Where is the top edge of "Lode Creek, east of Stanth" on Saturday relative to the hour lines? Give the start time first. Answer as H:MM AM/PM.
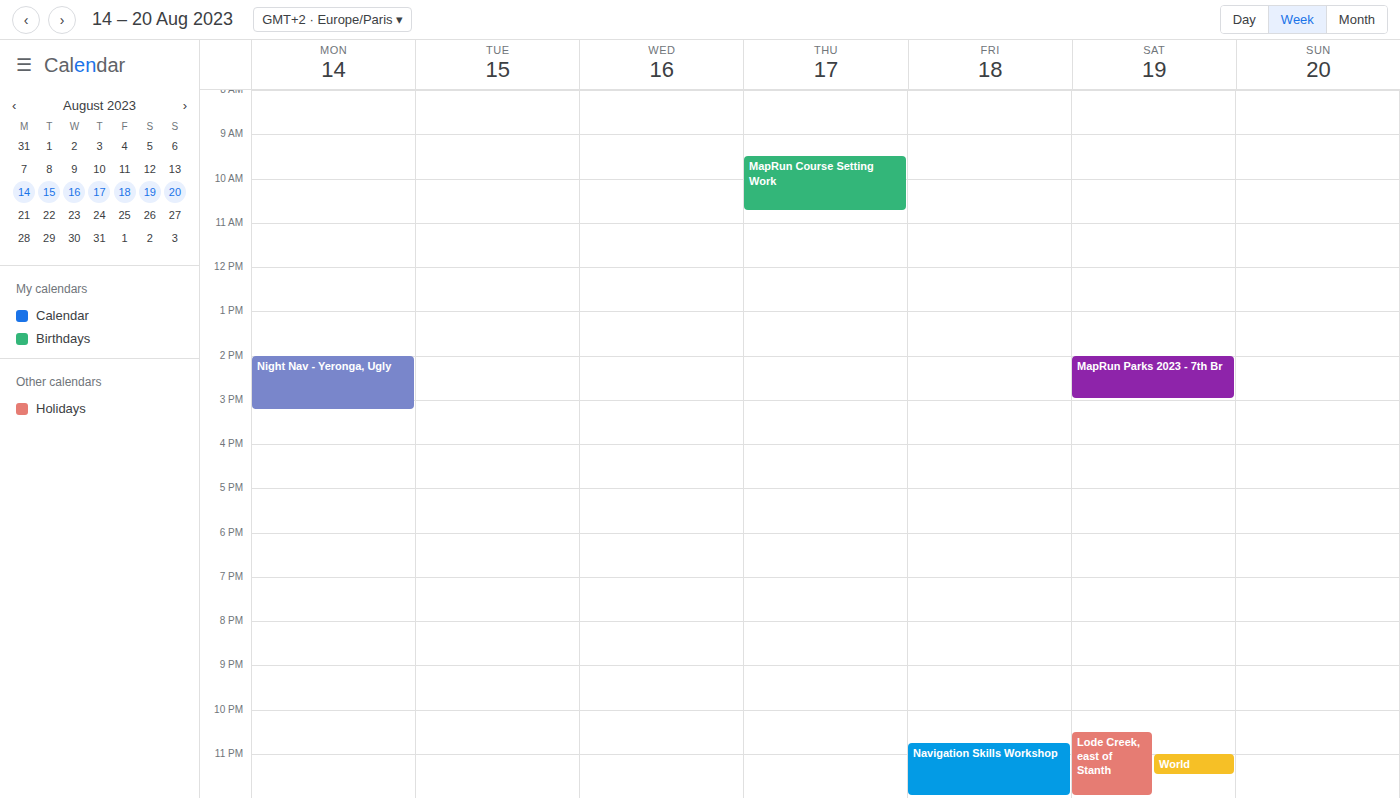
10:30 PM -- halfway between the 10 PM and 11 PM lines.